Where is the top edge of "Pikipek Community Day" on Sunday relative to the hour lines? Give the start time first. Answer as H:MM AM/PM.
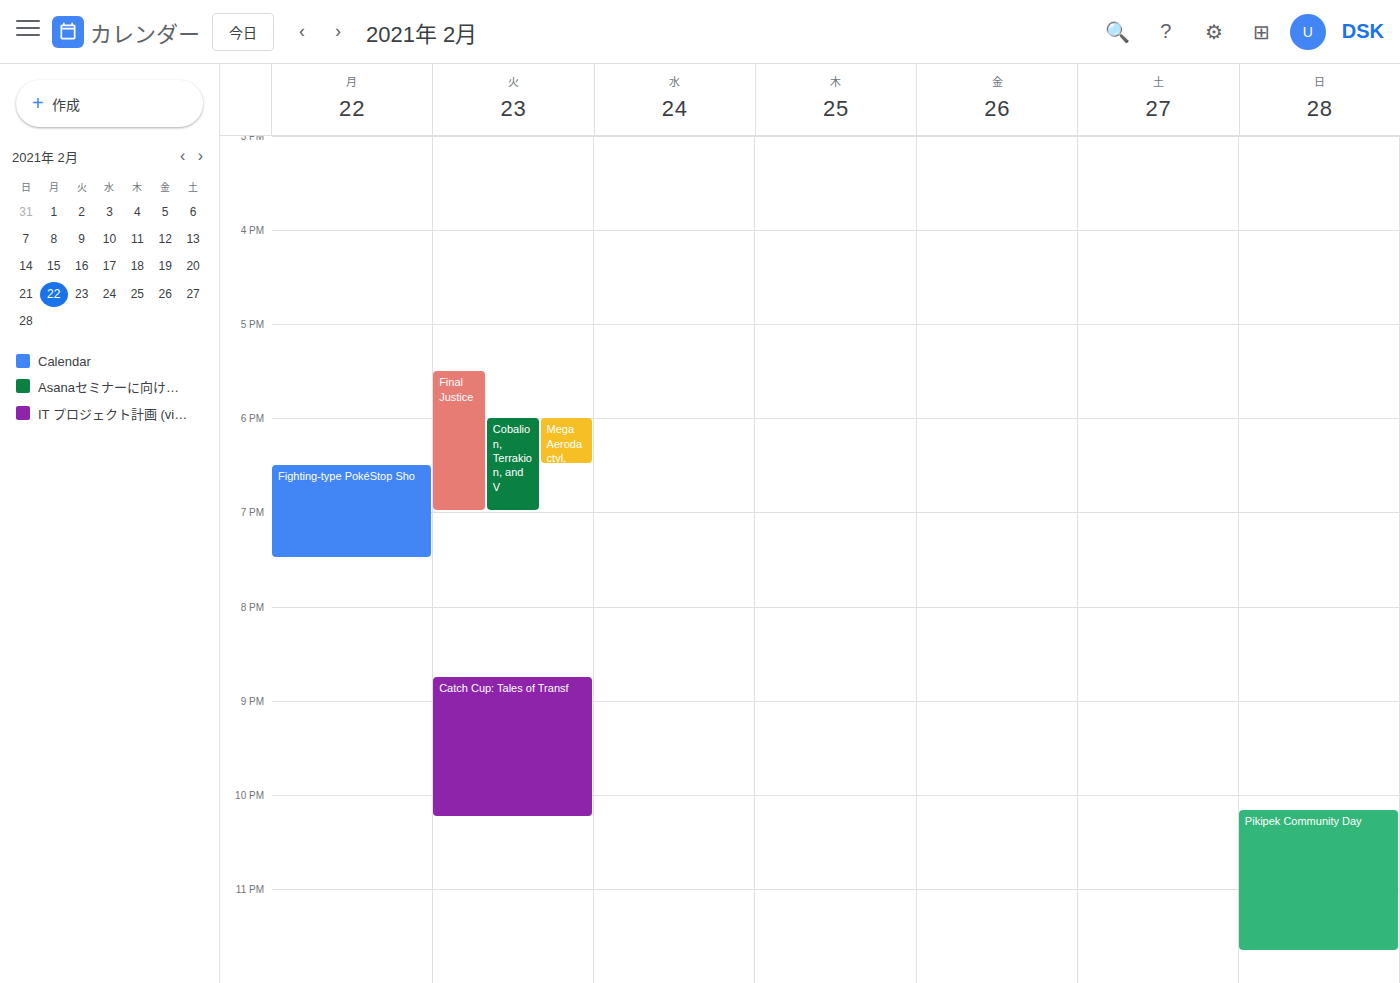
10:10 PM -- neither: 10 minutes below the 10 PM line and 50 minutes above the 11 PM line.